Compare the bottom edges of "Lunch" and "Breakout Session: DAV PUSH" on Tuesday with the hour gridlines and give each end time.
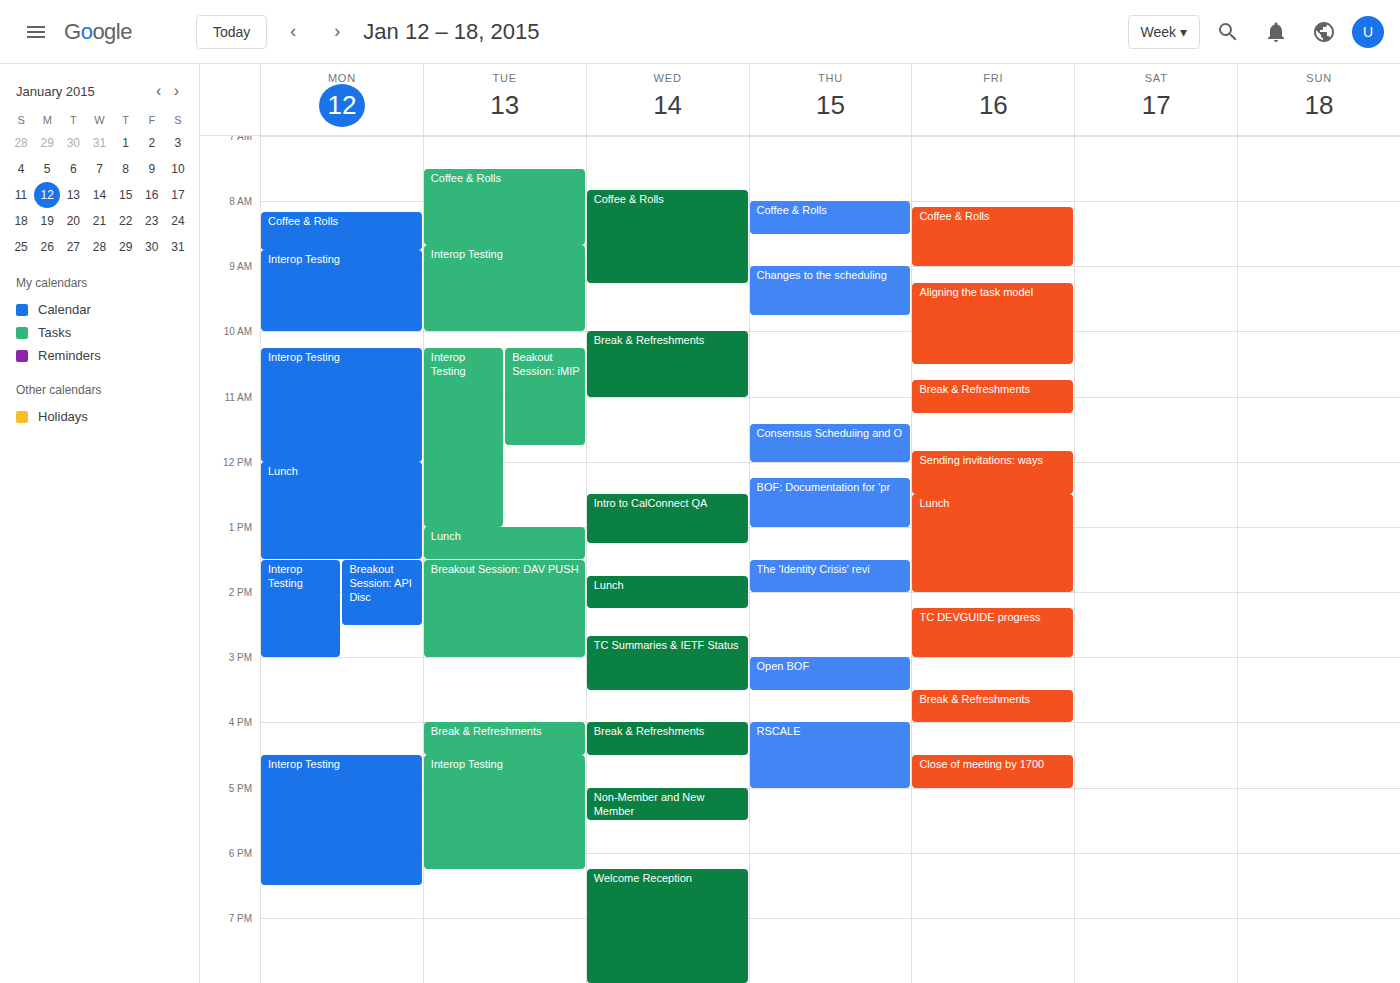
"Lunch": 1:30 PM, halfway between the 1 PM and 2 PM lines. "Breakout Session: DAV PUSH": 3:00 PM, exactly on the 3 PM line.